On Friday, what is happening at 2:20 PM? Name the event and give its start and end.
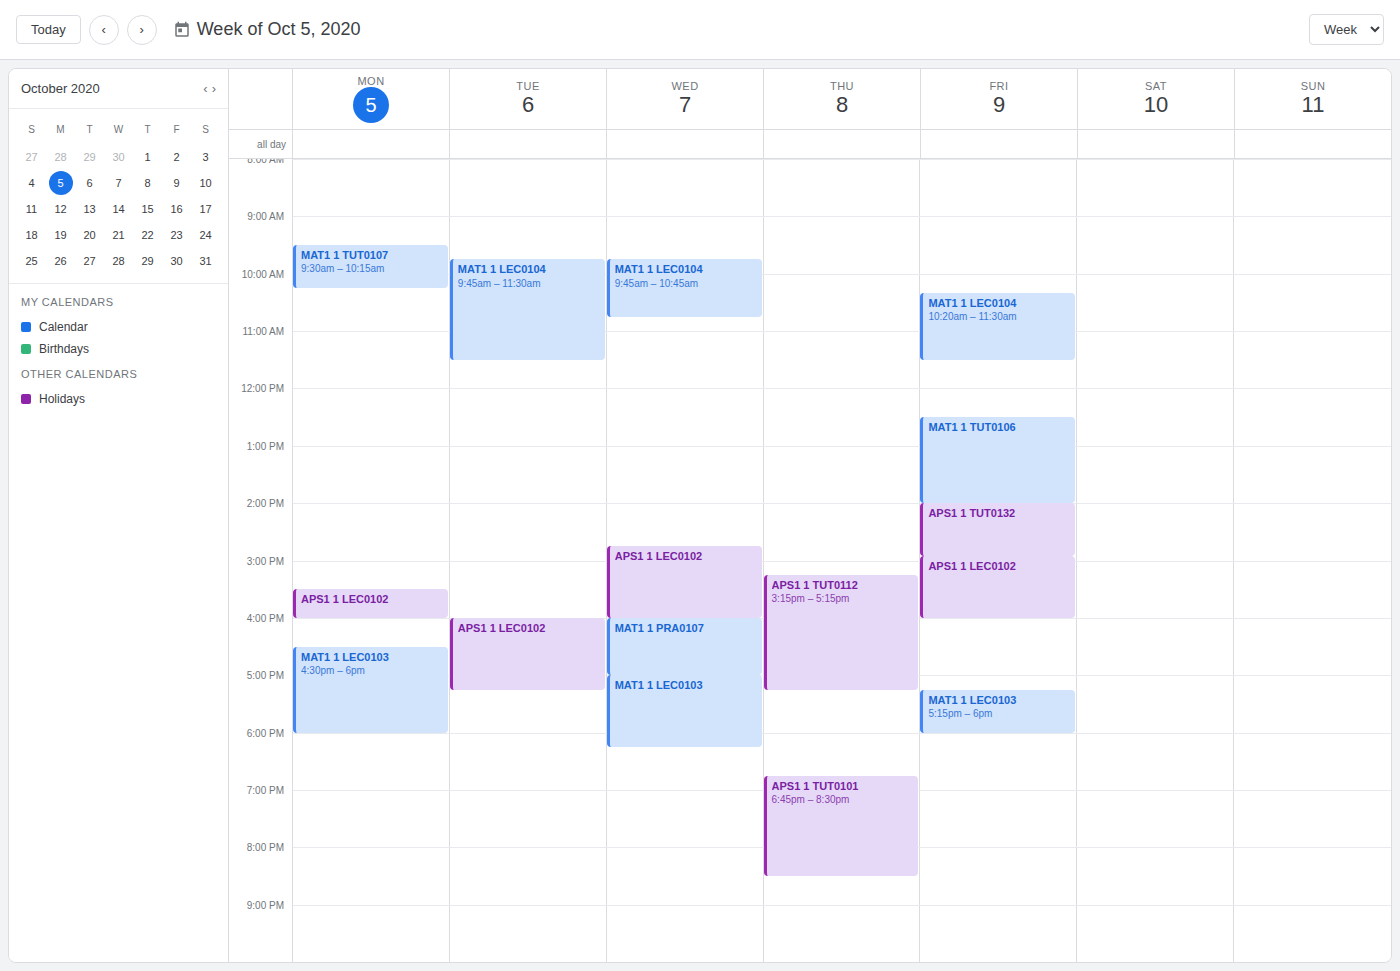
"APS1 1 TUT0132", 2:00 PM to 2:55 PM